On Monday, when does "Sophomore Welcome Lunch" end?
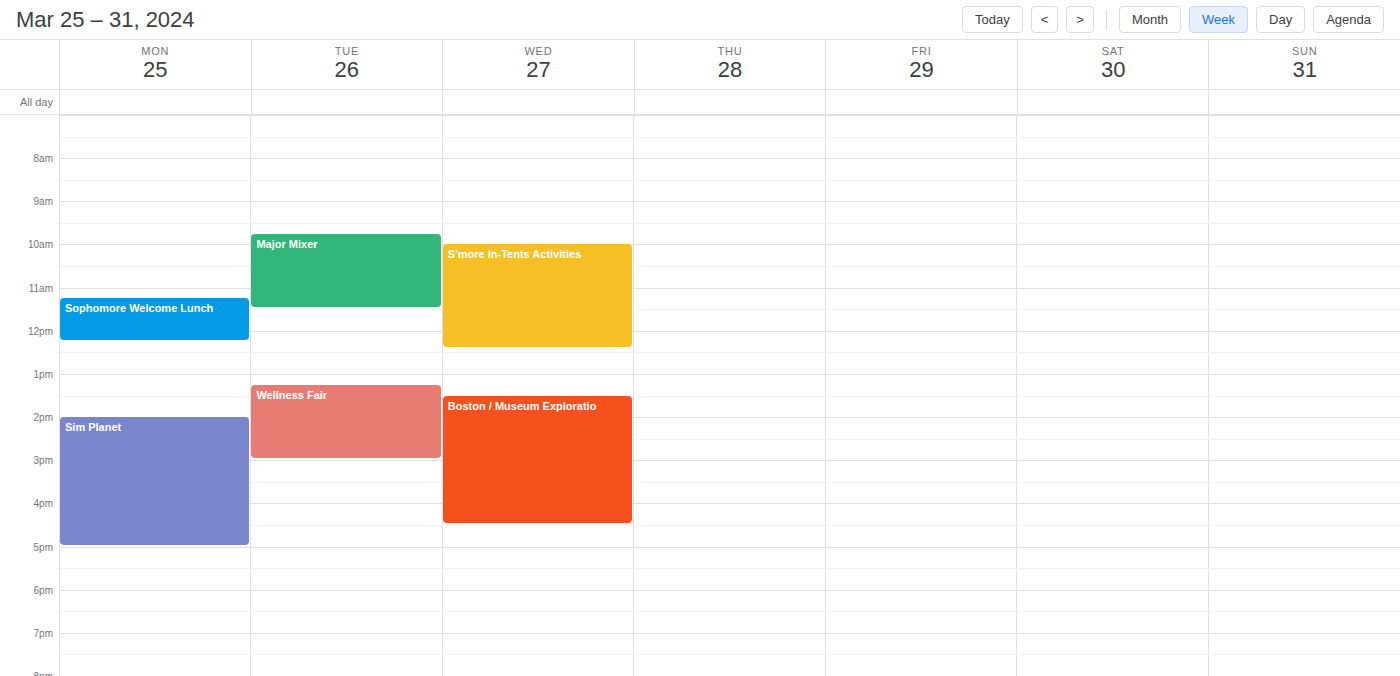
12:15 PM